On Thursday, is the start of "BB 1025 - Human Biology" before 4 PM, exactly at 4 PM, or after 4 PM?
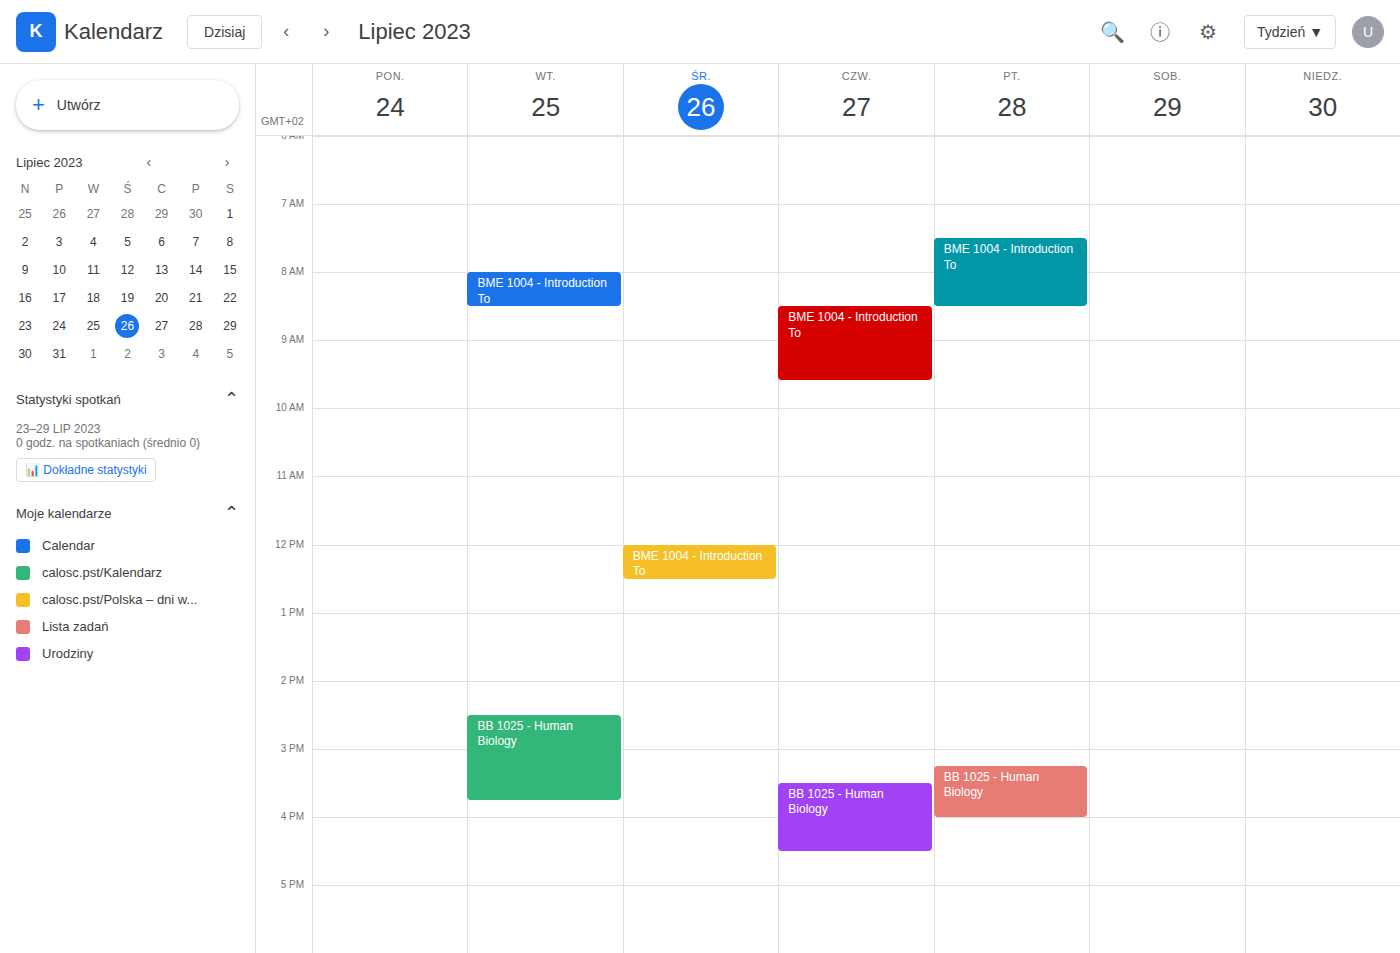
3:30 PM -- before 4 PM, 30 minutes above the 4 PM line.